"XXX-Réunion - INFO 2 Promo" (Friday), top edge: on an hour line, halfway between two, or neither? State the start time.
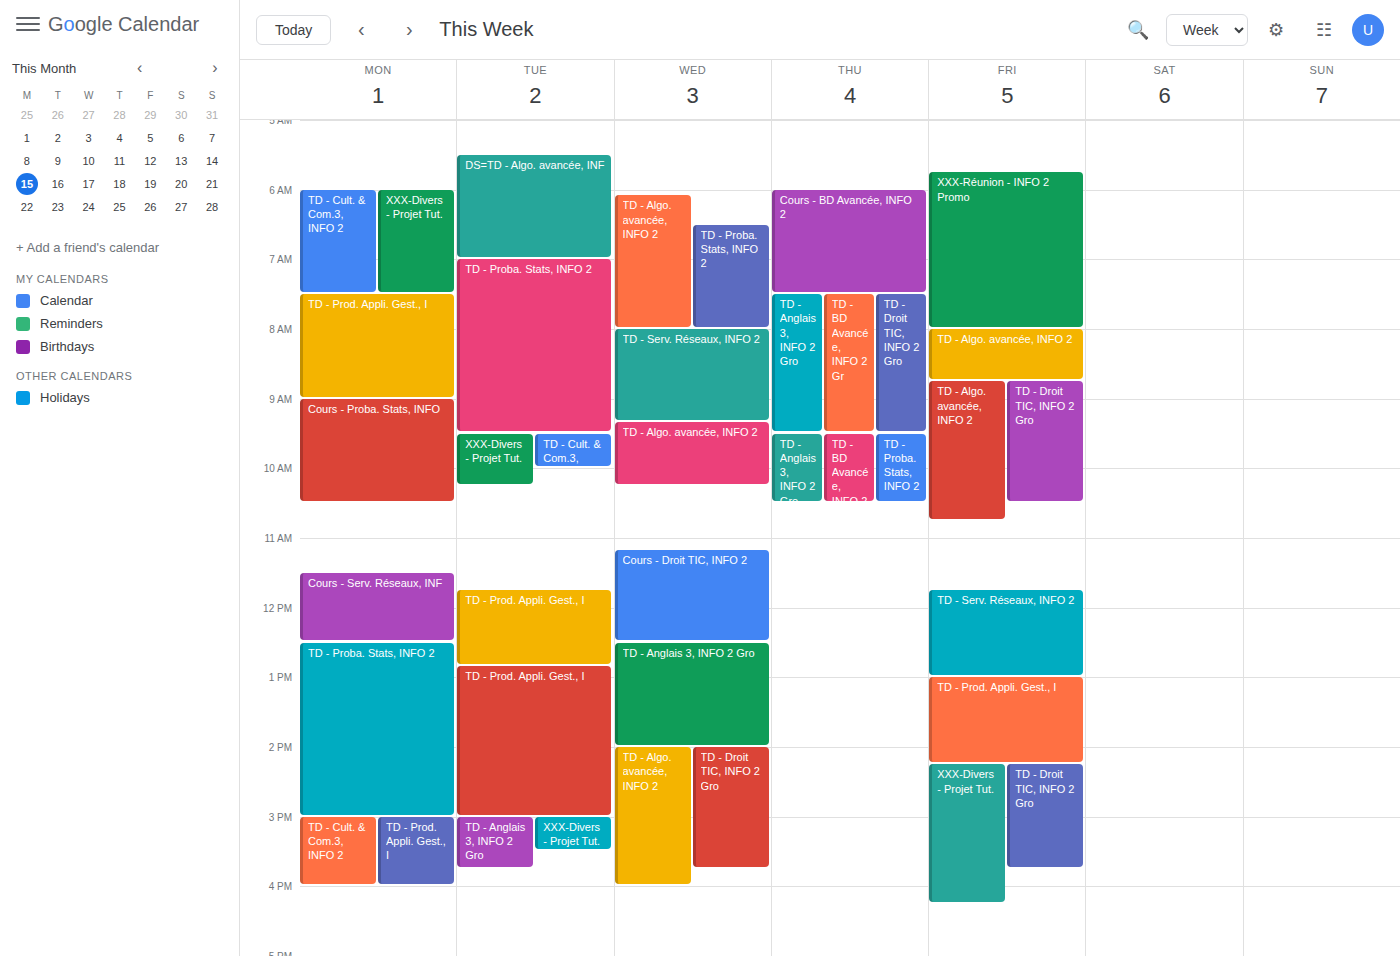
05:45 -- neither: three quarters of the way from the 05:00 line to the 06:00 line.